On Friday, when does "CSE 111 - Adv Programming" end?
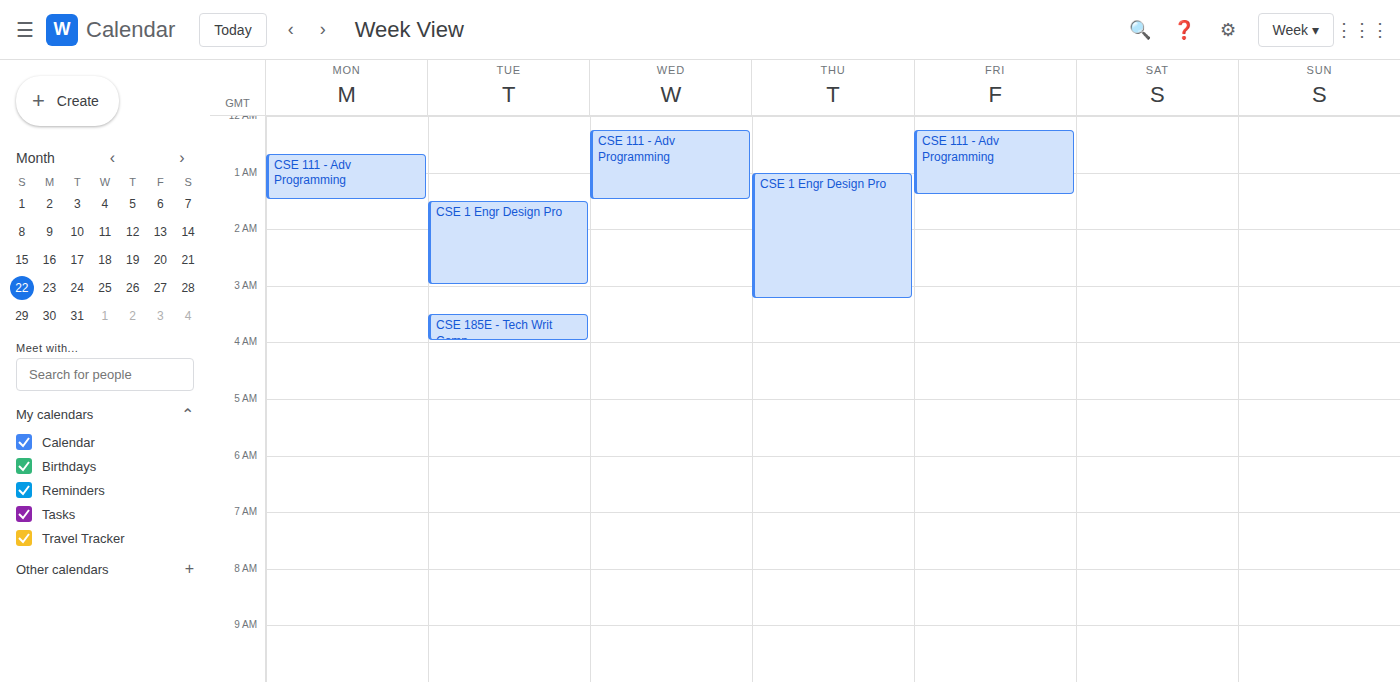
1:25 AM